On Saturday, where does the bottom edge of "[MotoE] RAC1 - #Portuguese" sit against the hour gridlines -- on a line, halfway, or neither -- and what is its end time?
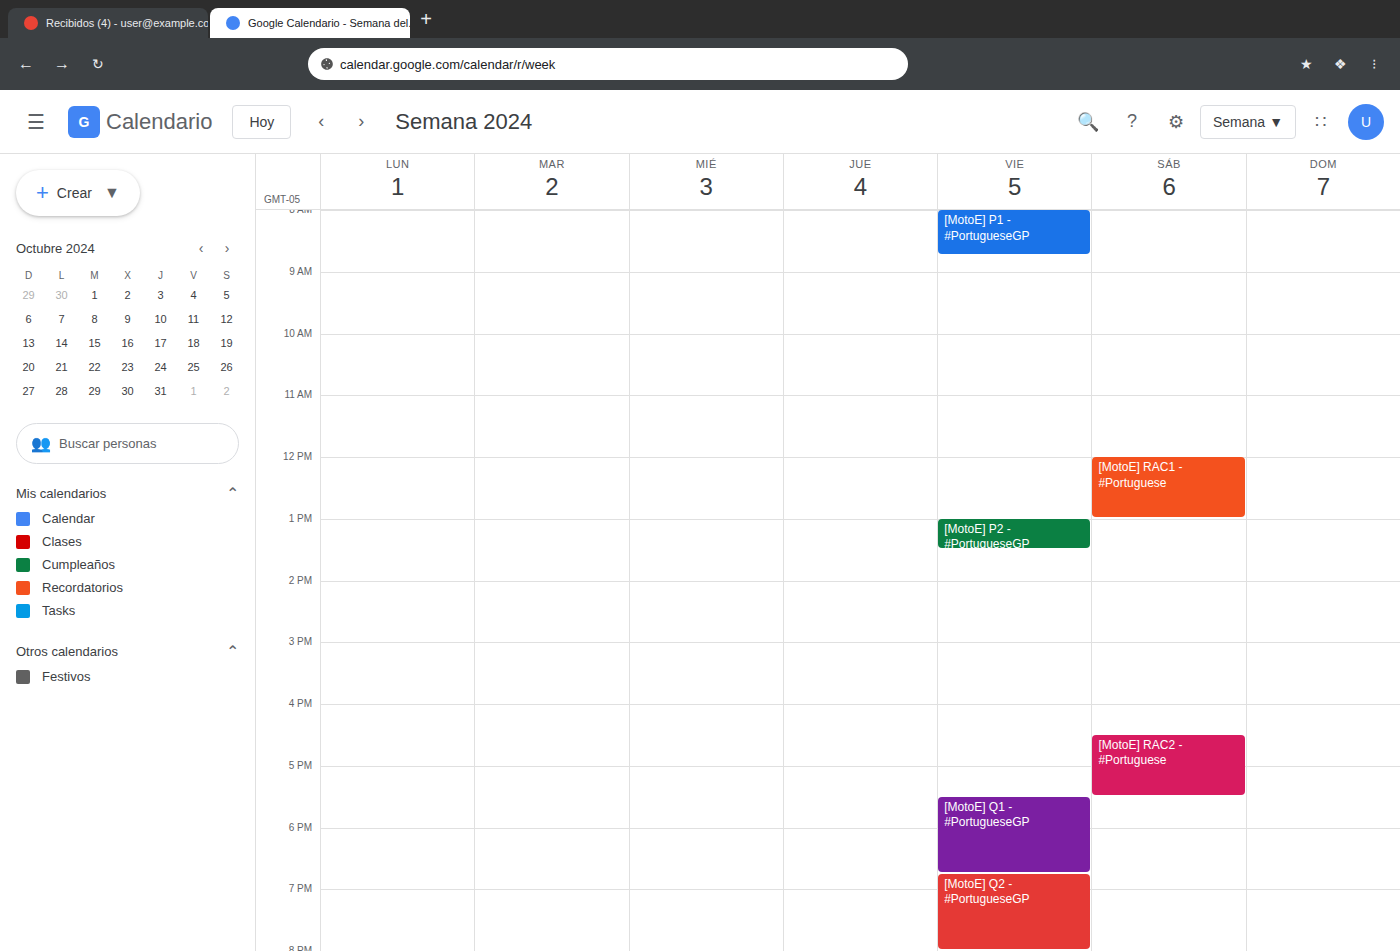
1:00 PM -- exactly on the 1 PM line.